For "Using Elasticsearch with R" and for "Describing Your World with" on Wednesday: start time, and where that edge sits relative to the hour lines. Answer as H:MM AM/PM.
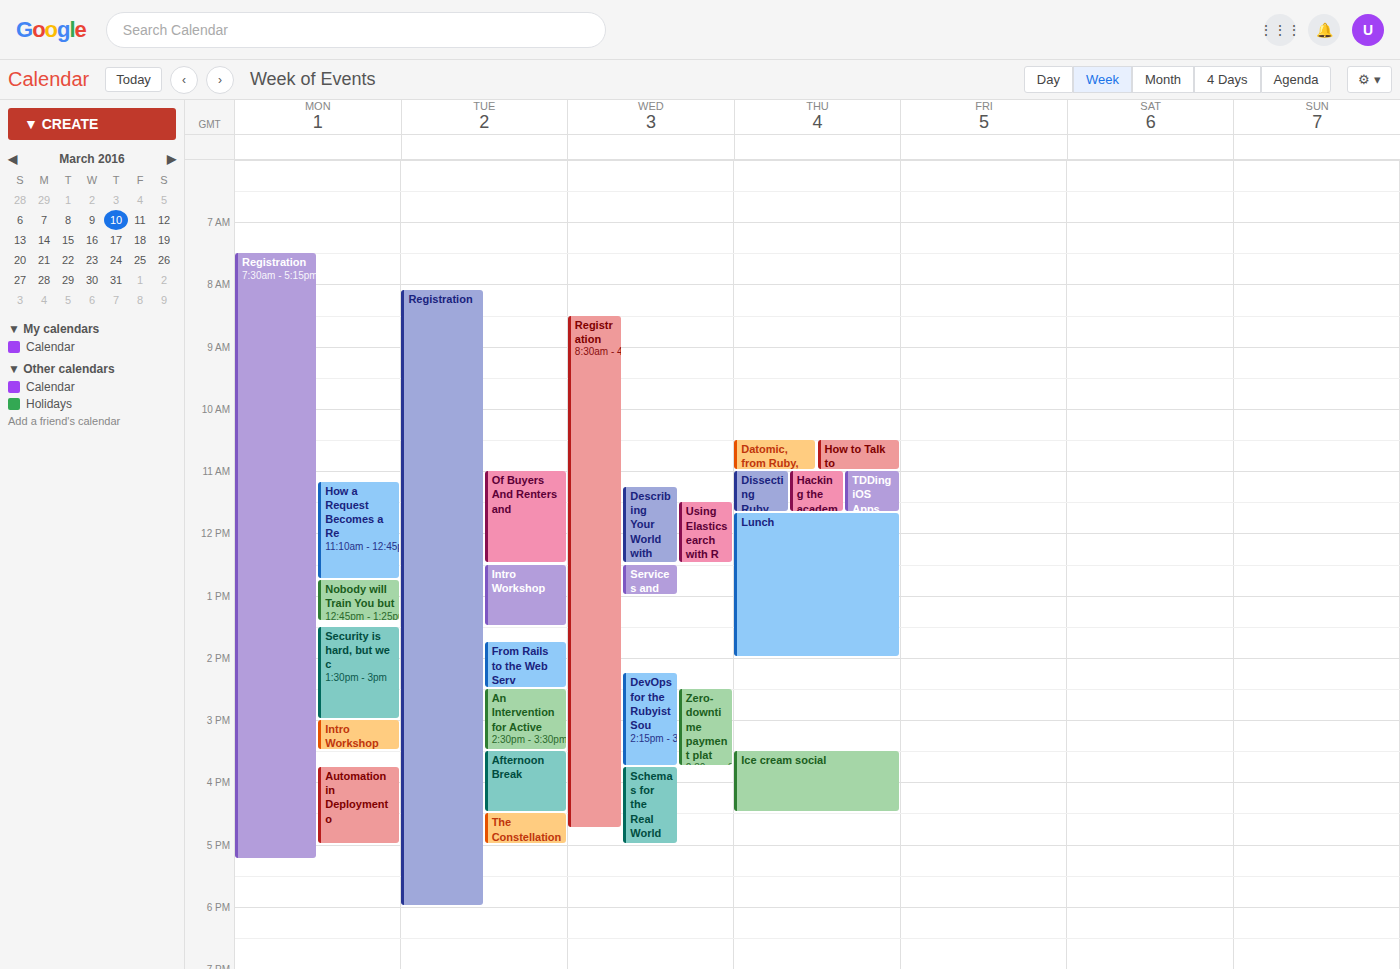
"Using Elasticsearch with R": 11:30 AM, halfway between the 11 AM and 12 PM lines. "Describing Your World with": 11:15 AM, neither: a quarter of the way from the 11 AM line to the 12 PM line.